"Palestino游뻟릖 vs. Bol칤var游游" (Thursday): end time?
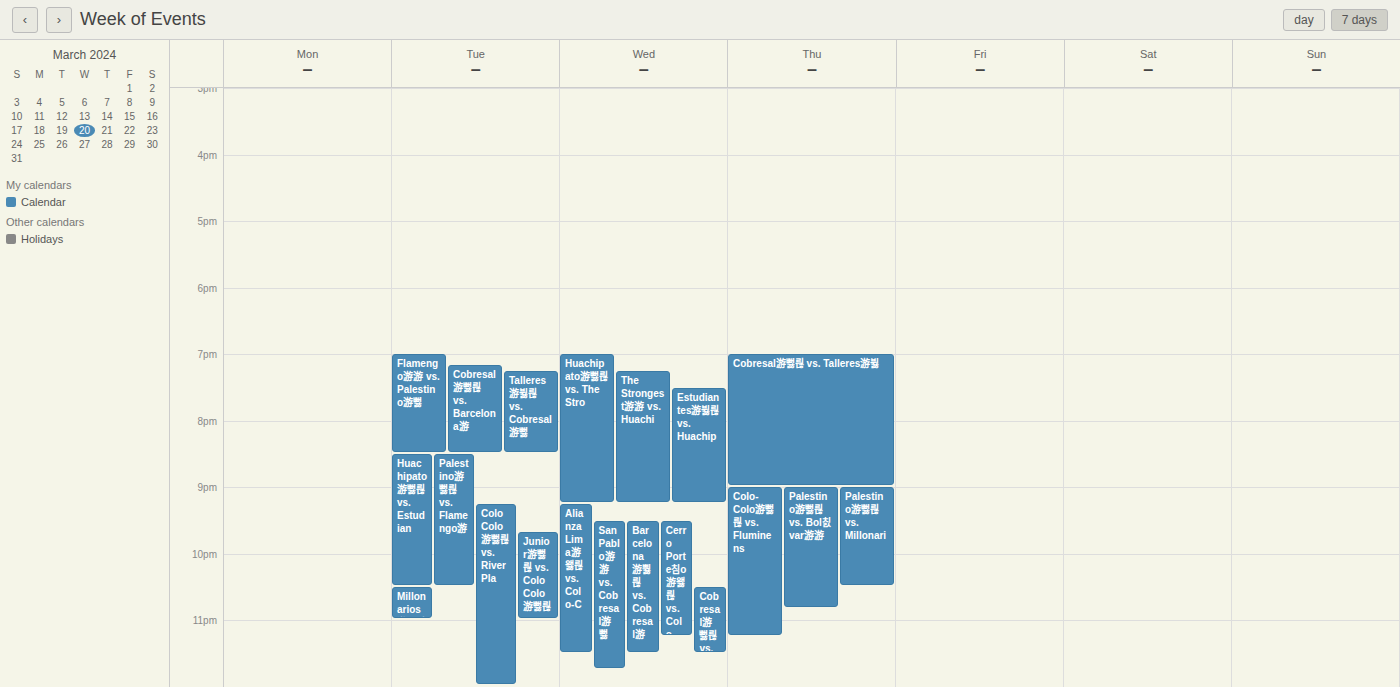
10:50 PM